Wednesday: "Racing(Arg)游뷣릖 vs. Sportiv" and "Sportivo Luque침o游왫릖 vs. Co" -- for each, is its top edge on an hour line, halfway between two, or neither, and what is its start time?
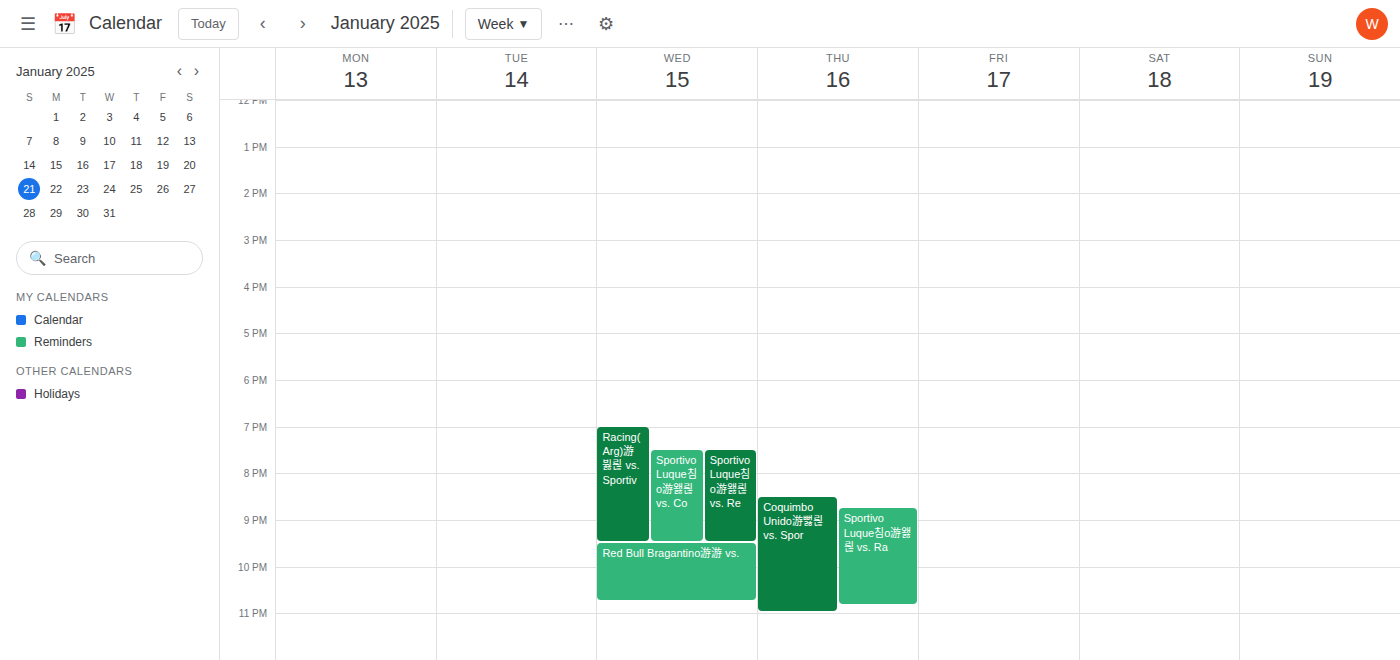
"Racing(Arg)游뷣릖 vs. Sportiv": 19:00, exactly on the 19:00 line. "Sportivo Luque침o游왫릖 vs. Co": 19:30, halfway between the 19:00 and 20:00 lines.